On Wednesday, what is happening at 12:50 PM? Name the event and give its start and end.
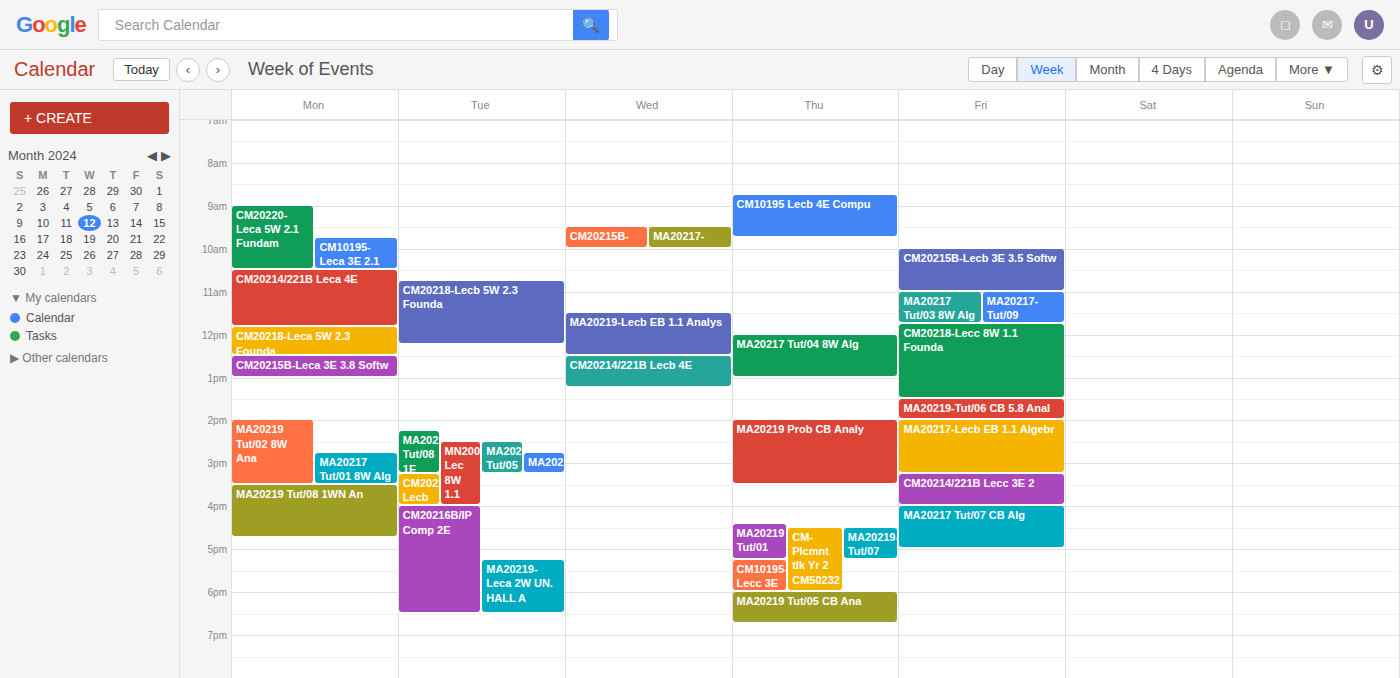
"CM20214/221B Lecb 4E", 12:30 PM to 1:15 PM